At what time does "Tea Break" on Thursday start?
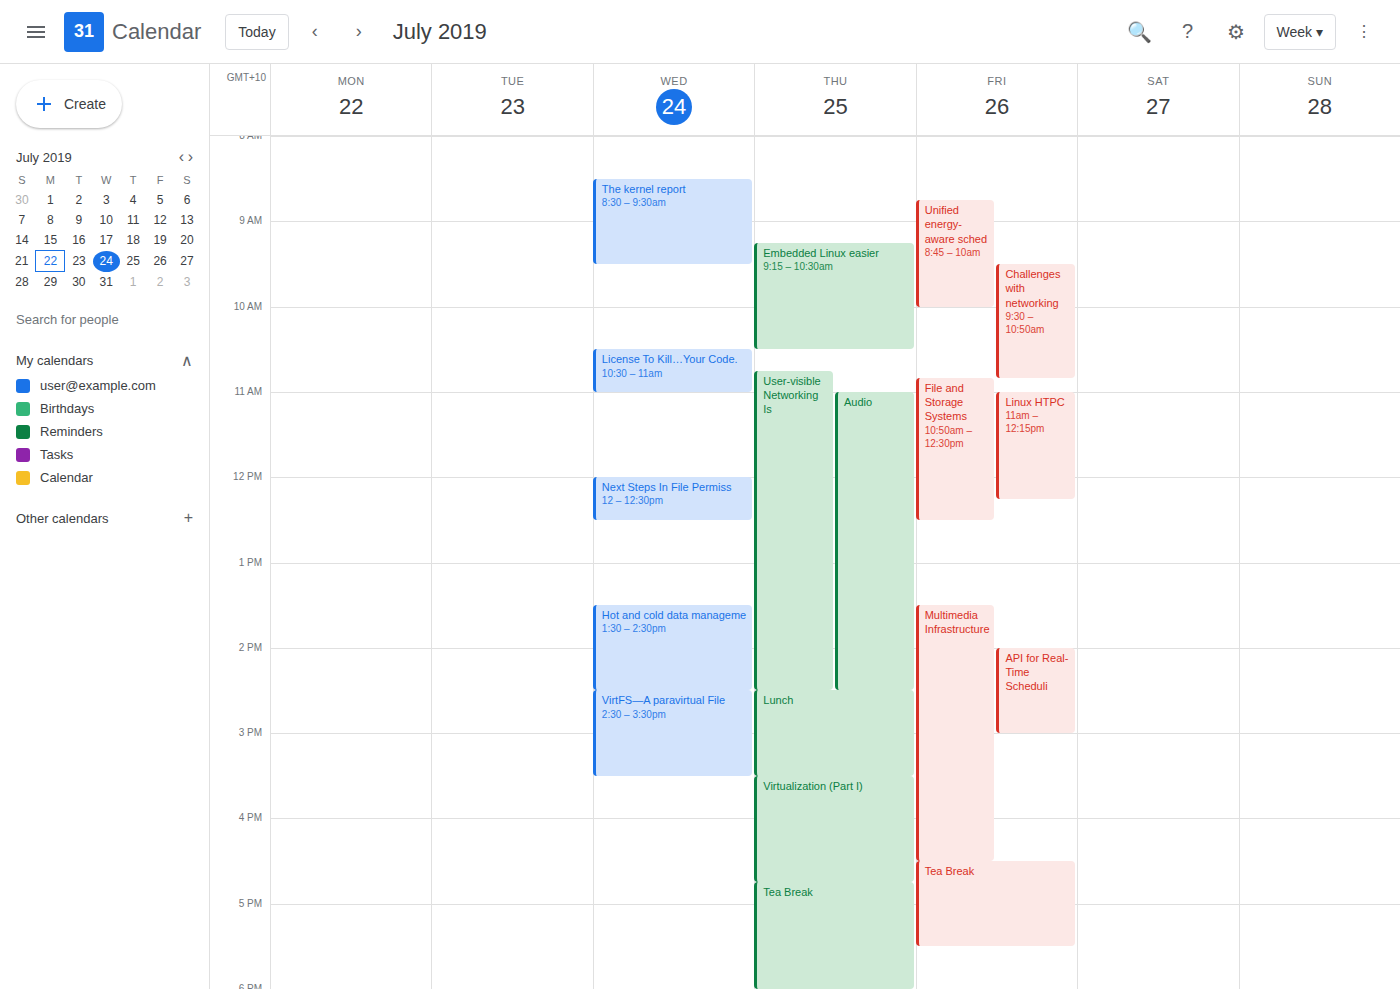
4:45 PM